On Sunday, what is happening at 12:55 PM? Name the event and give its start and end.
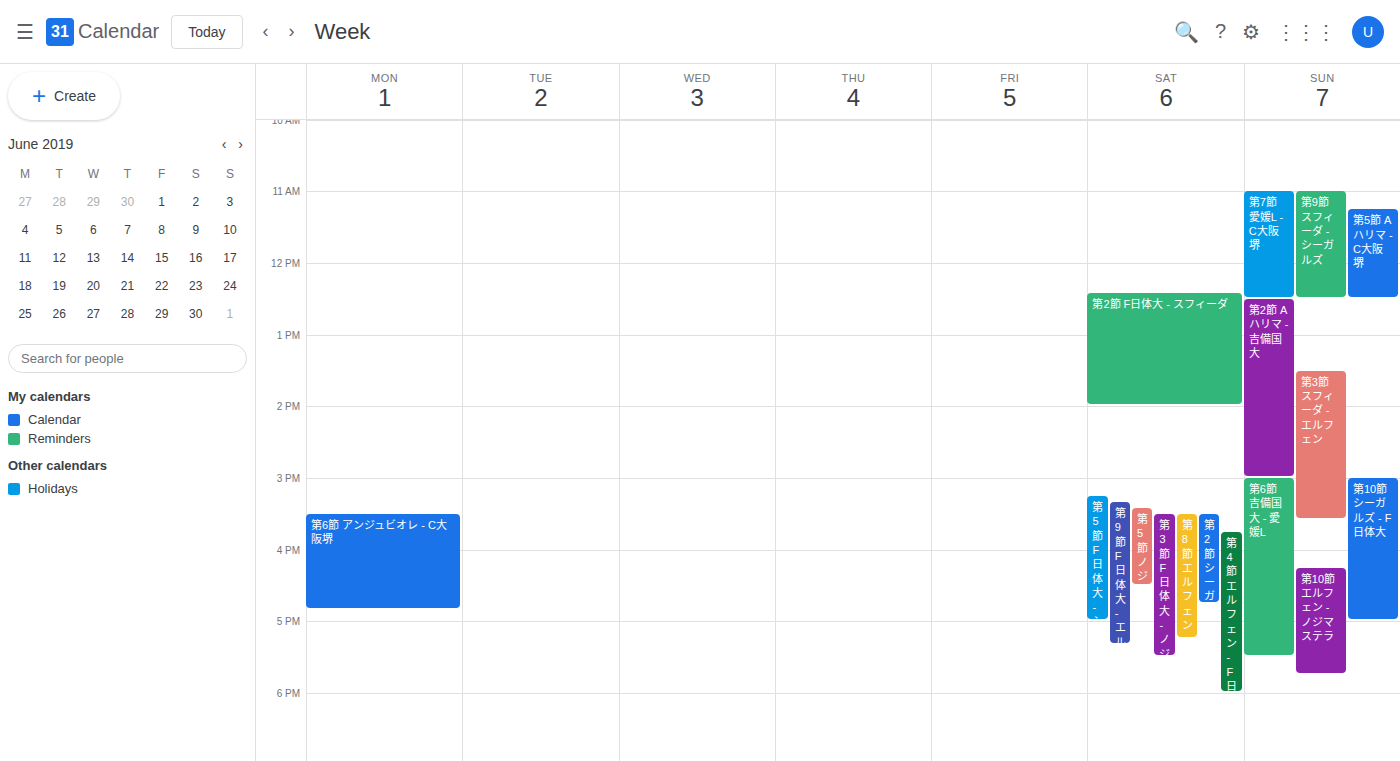
"第2節 Aハリマ - 吉備国大", 12:30 PM to 3:00 PM